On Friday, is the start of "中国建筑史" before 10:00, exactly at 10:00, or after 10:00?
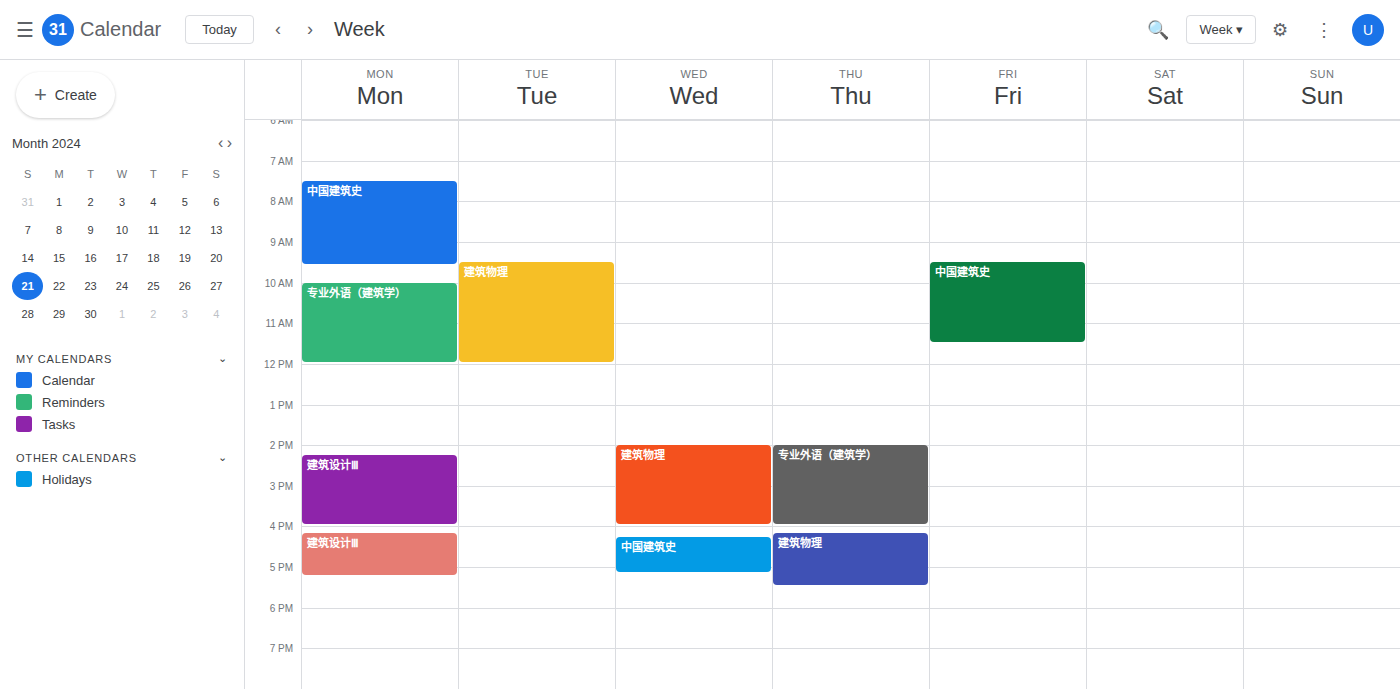
09:30 -- before 10:00, 30 minutes above the 10:00 line.